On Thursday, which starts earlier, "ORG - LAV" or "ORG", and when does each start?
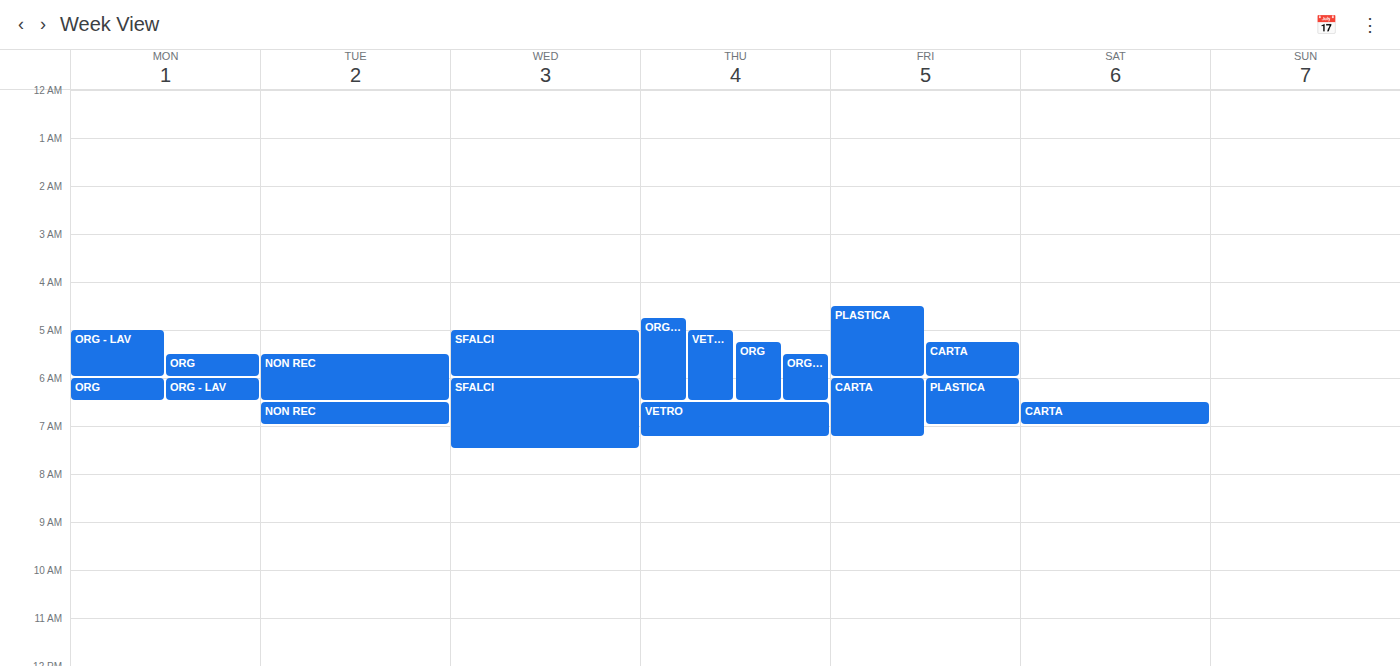
"ORG" 5:15 AM; "ORG - LAV" 5:30 AM.